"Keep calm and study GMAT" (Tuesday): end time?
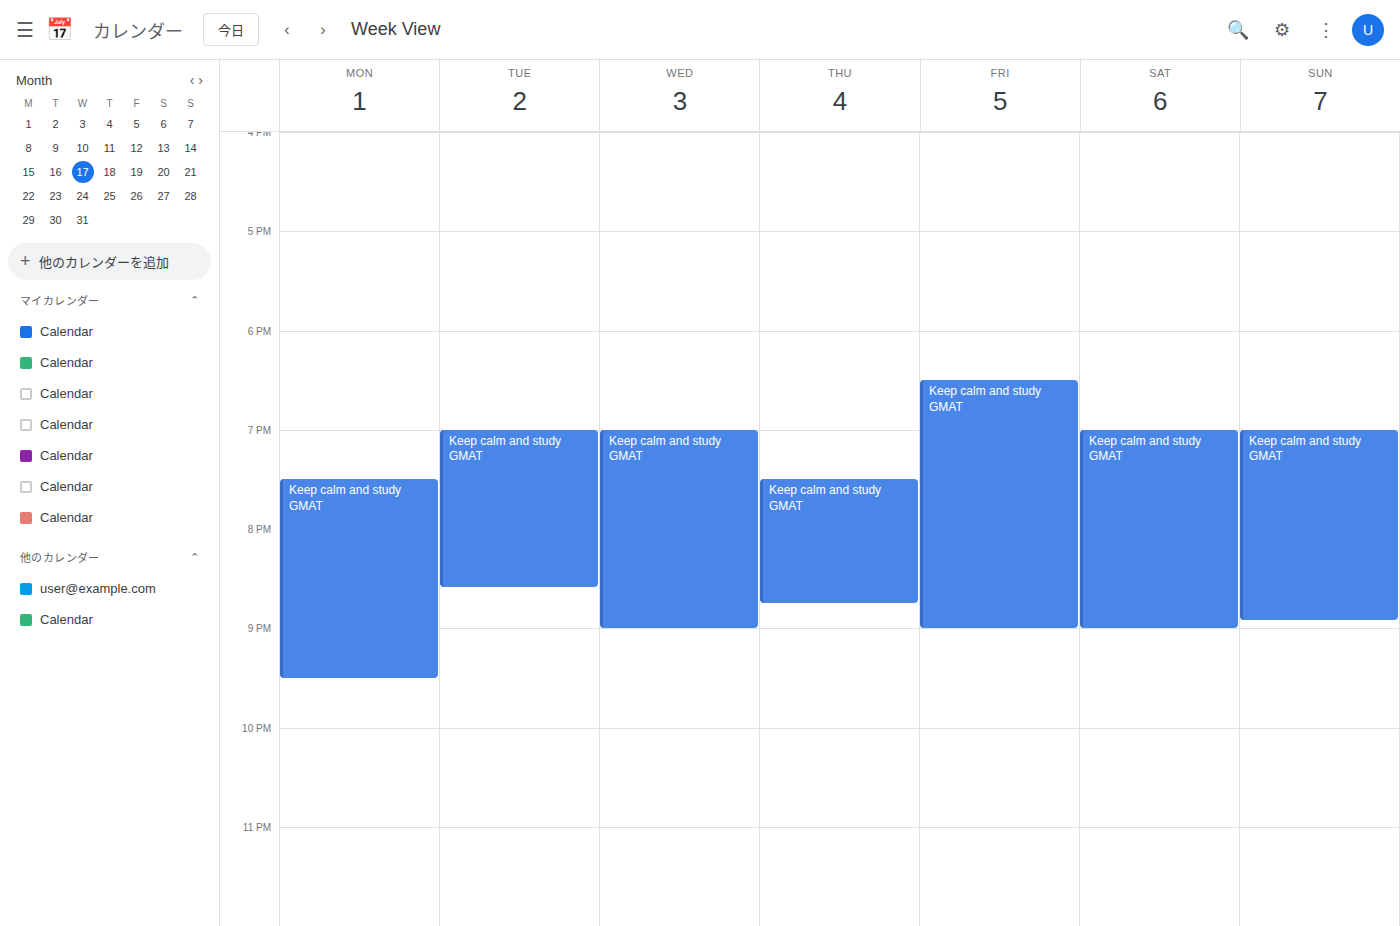
8:35 PM